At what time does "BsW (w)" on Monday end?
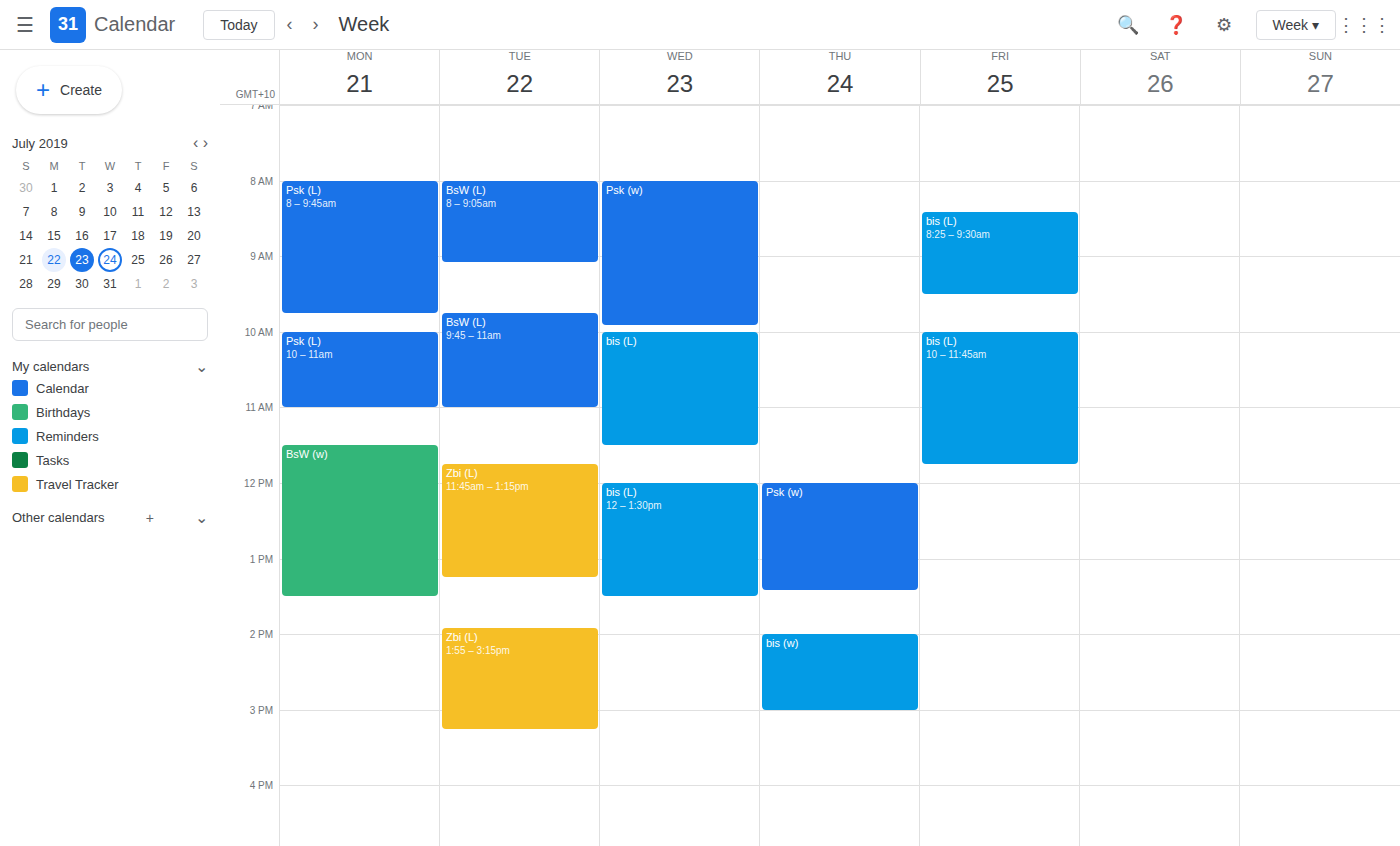
13:30